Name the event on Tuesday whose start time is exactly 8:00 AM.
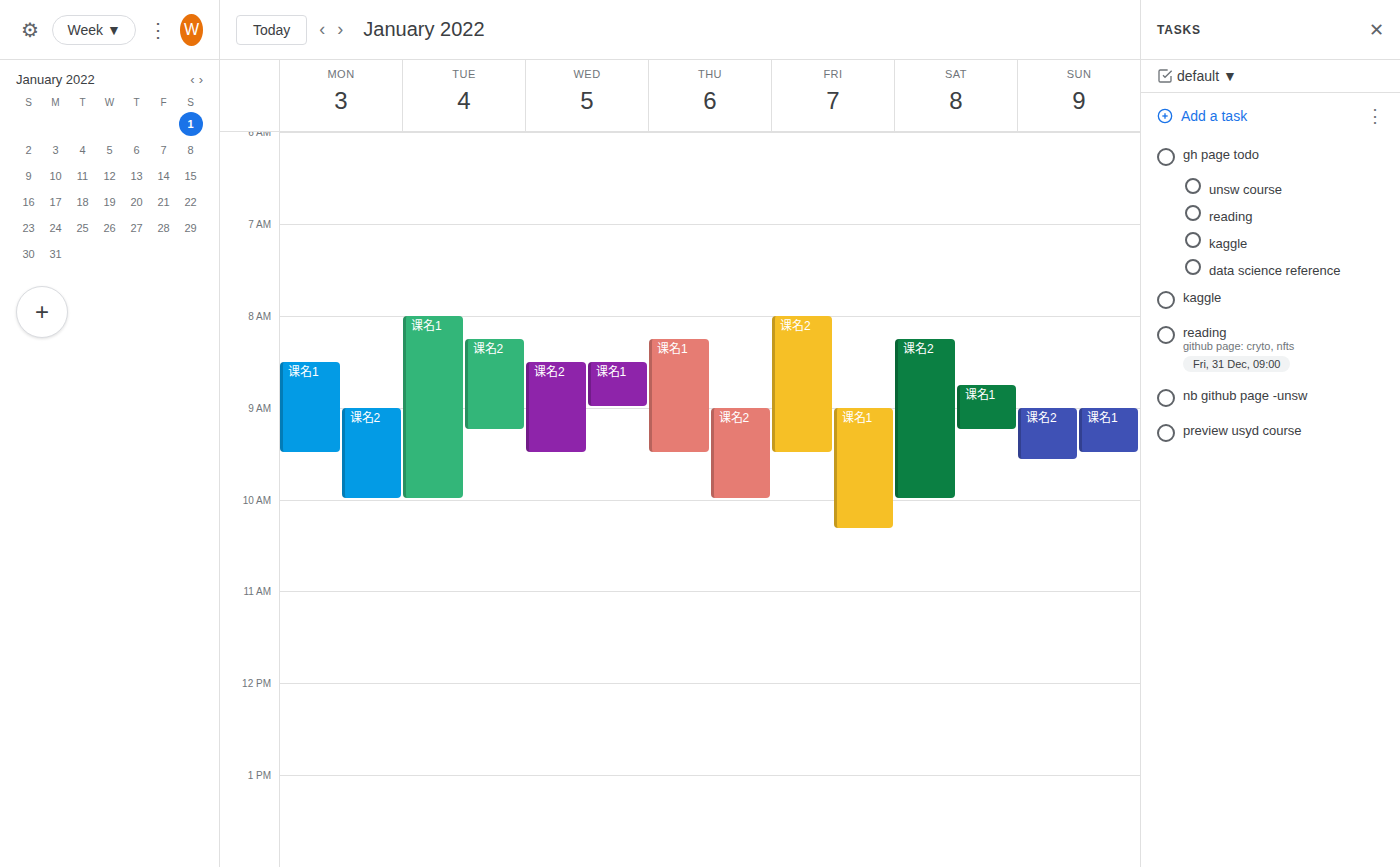
"课名1"